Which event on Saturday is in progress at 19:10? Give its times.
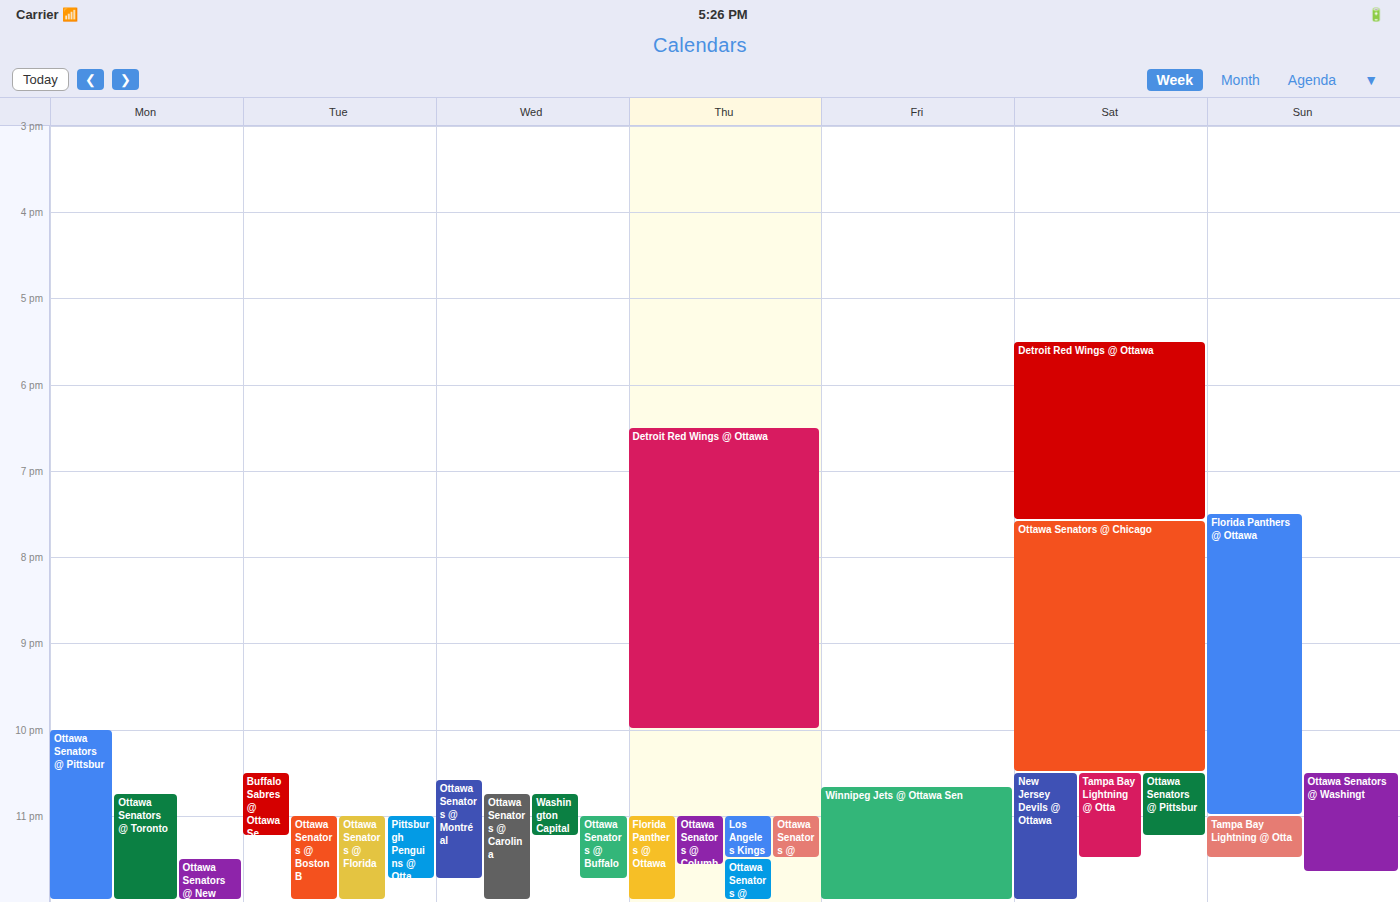
"Detroit Red Wings @ Ottawa", 17:30 to 19:35